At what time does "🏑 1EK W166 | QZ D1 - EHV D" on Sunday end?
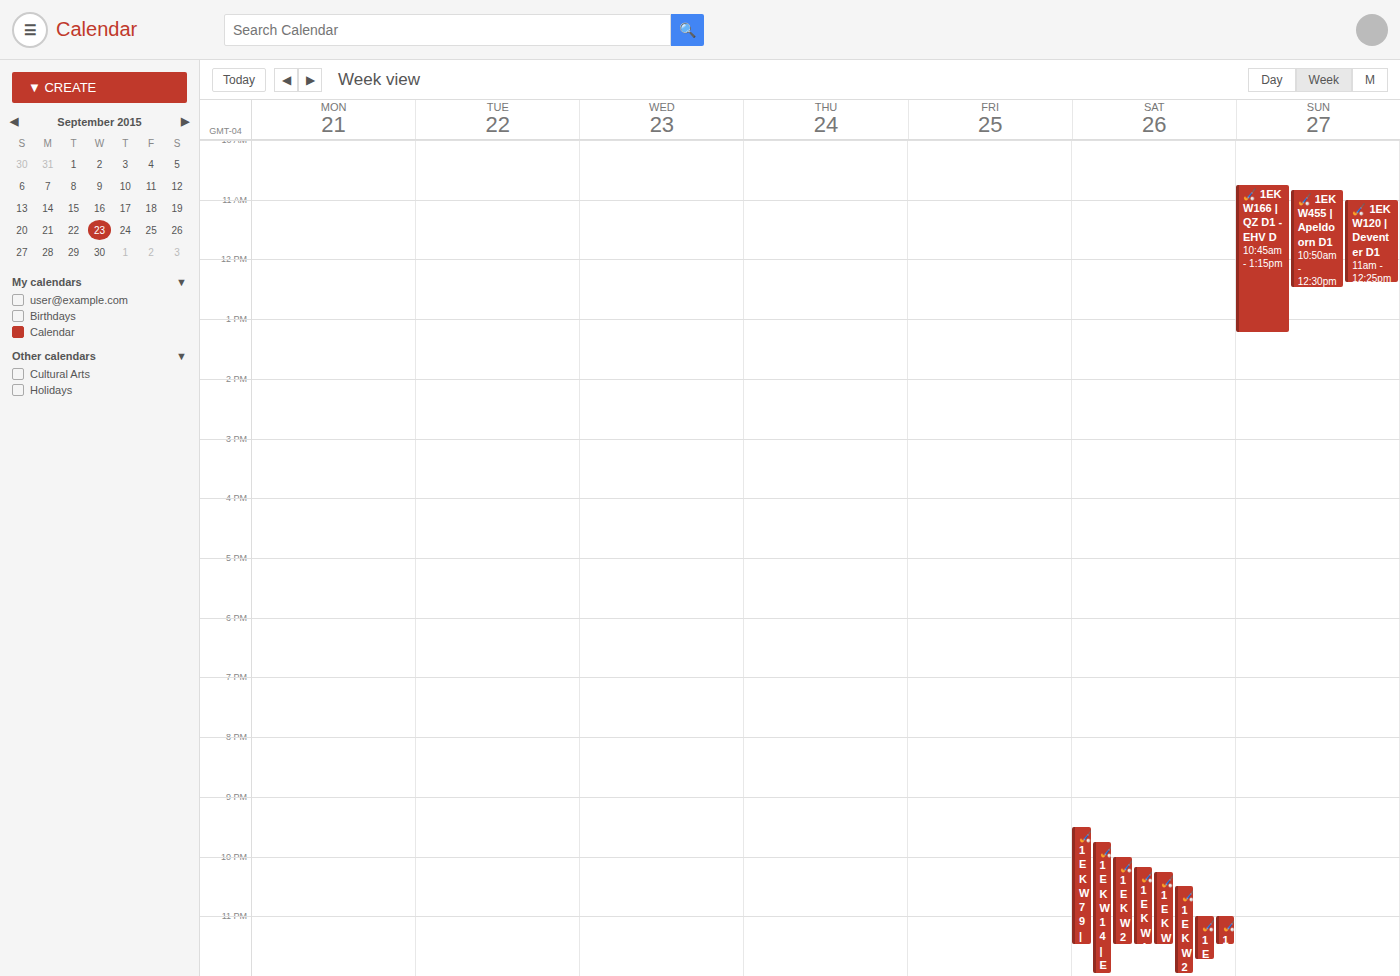
1:15 PM